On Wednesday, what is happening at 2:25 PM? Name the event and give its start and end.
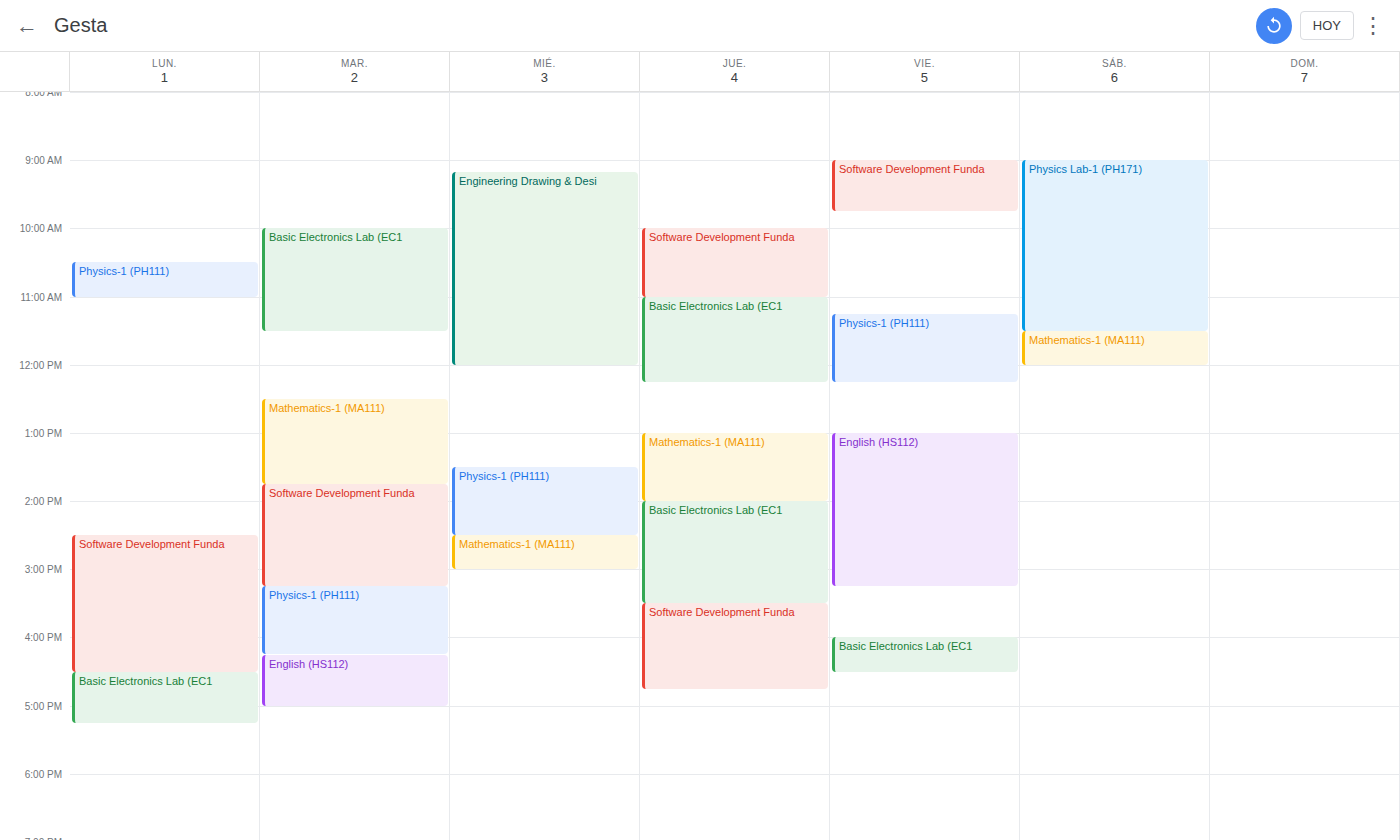
"Physics-1 (PH111)", 1:30 PM to 2:30 PM